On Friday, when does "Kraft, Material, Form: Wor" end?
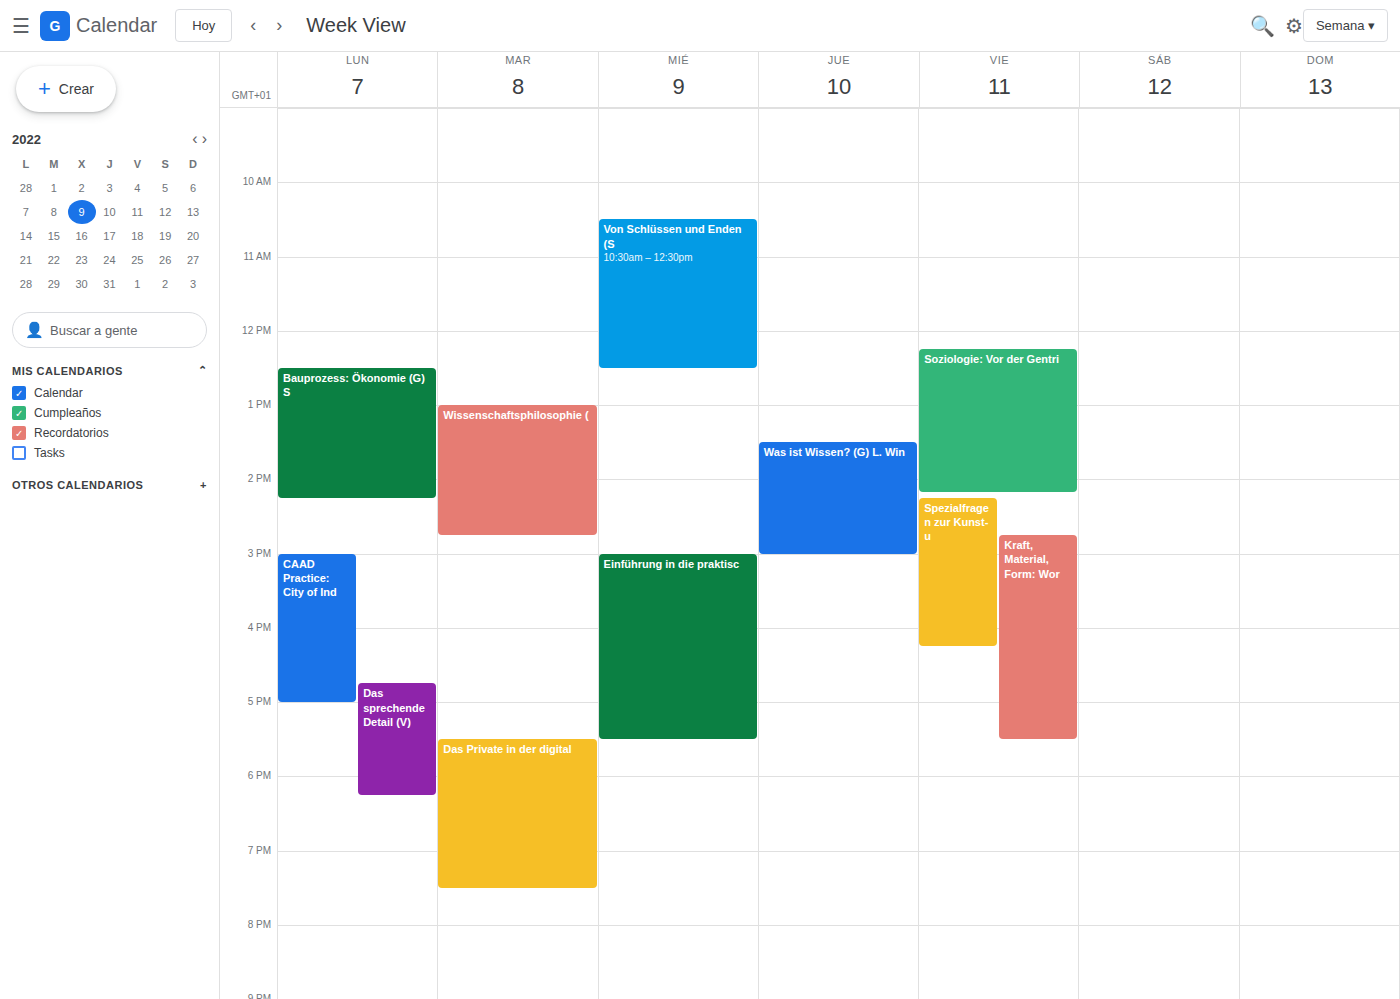
5:30 PM